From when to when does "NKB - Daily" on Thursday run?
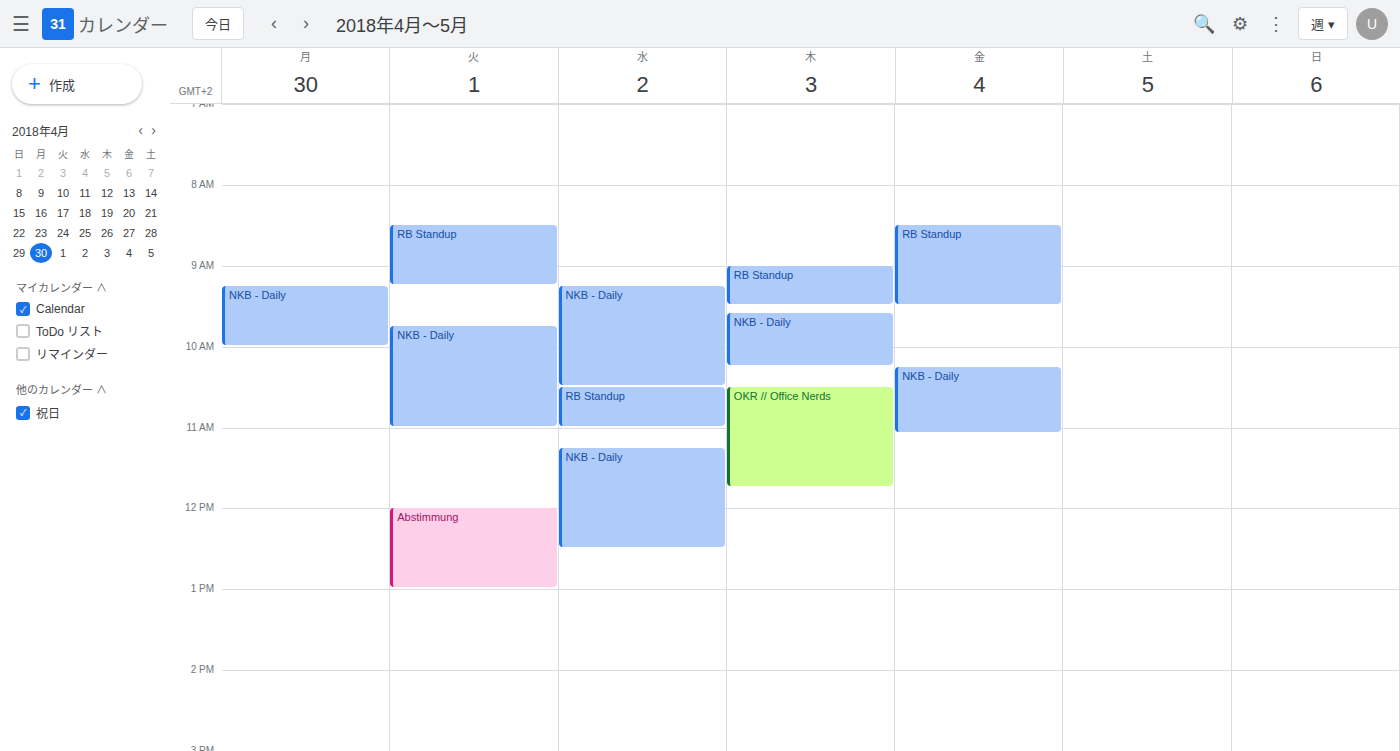
9:35 AM to 10:15 AM